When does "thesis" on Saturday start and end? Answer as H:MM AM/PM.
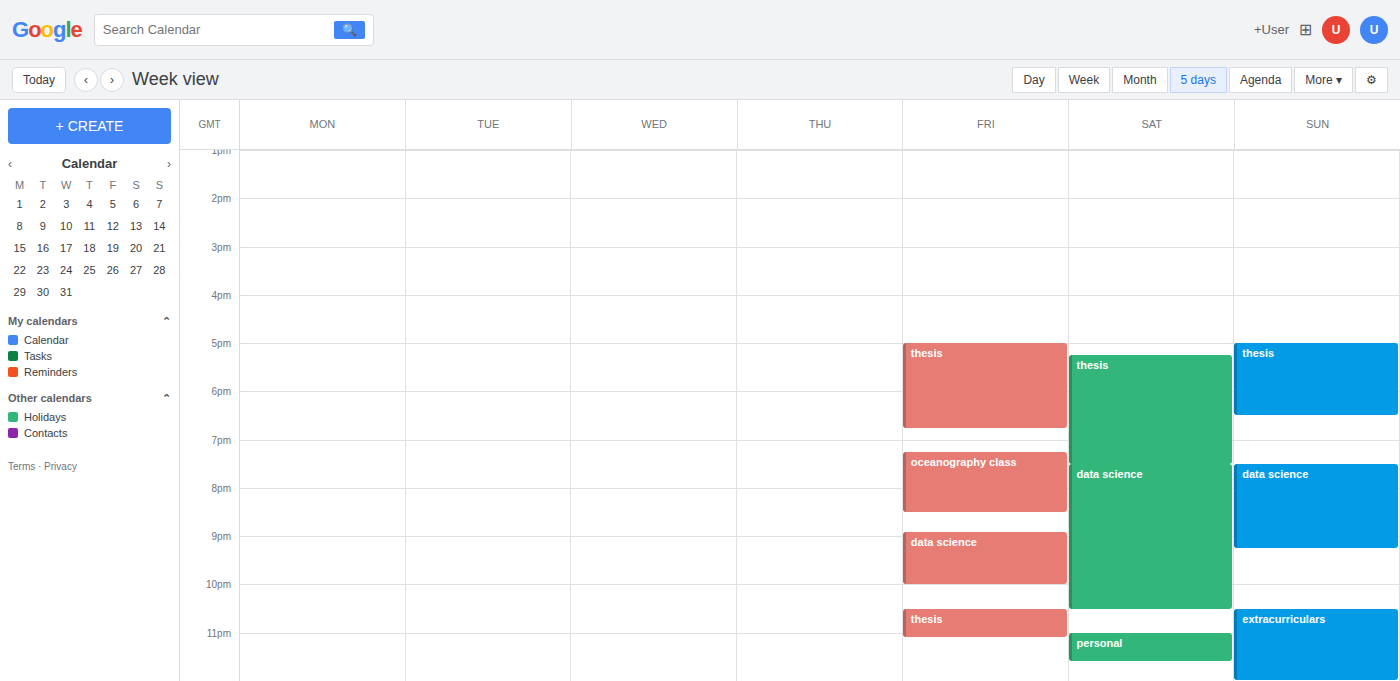
5:15 PM to 7:30 PM